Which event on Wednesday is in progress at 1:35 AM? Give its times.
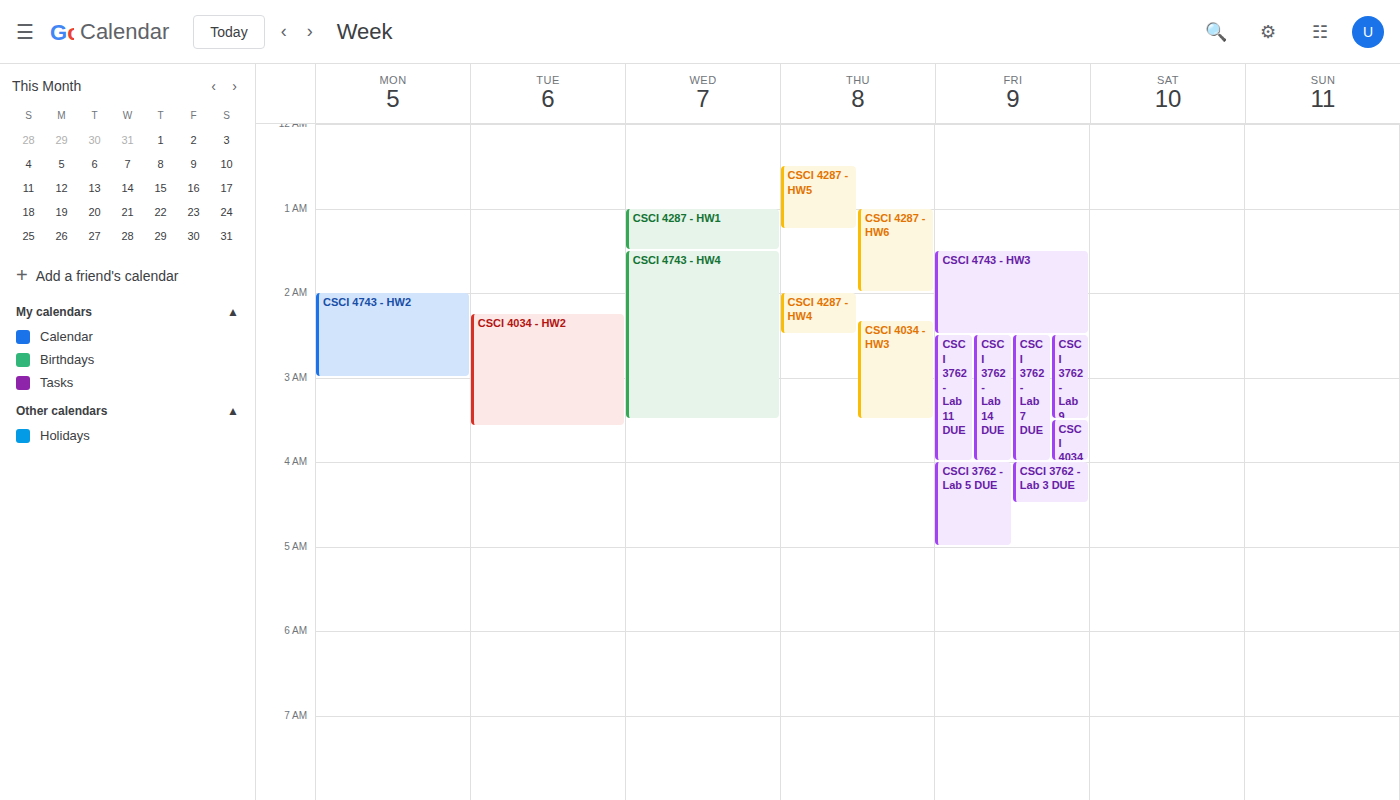
"CSCI 4743 - HW4", 1:30 AM to 3:30 AM